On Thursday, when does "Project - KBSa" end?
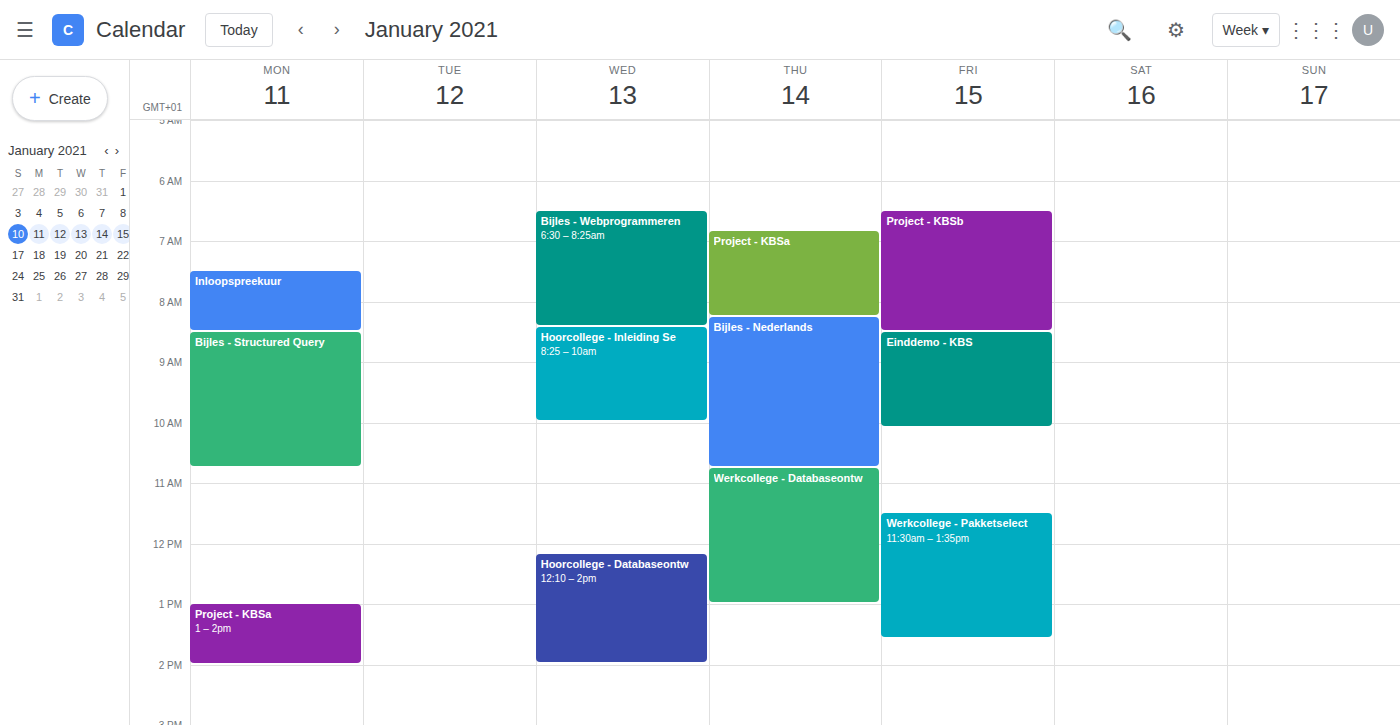
8:15 AM